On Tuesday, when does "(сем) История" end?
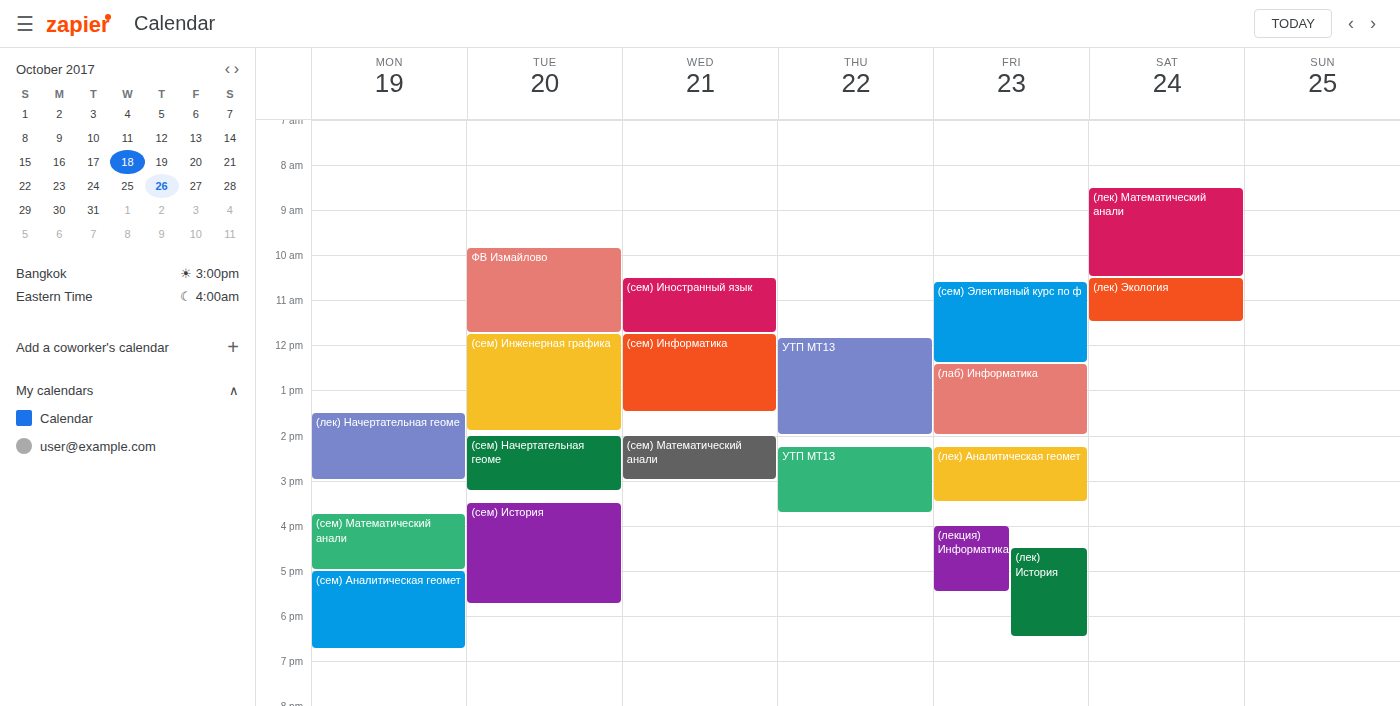
5:45 PM